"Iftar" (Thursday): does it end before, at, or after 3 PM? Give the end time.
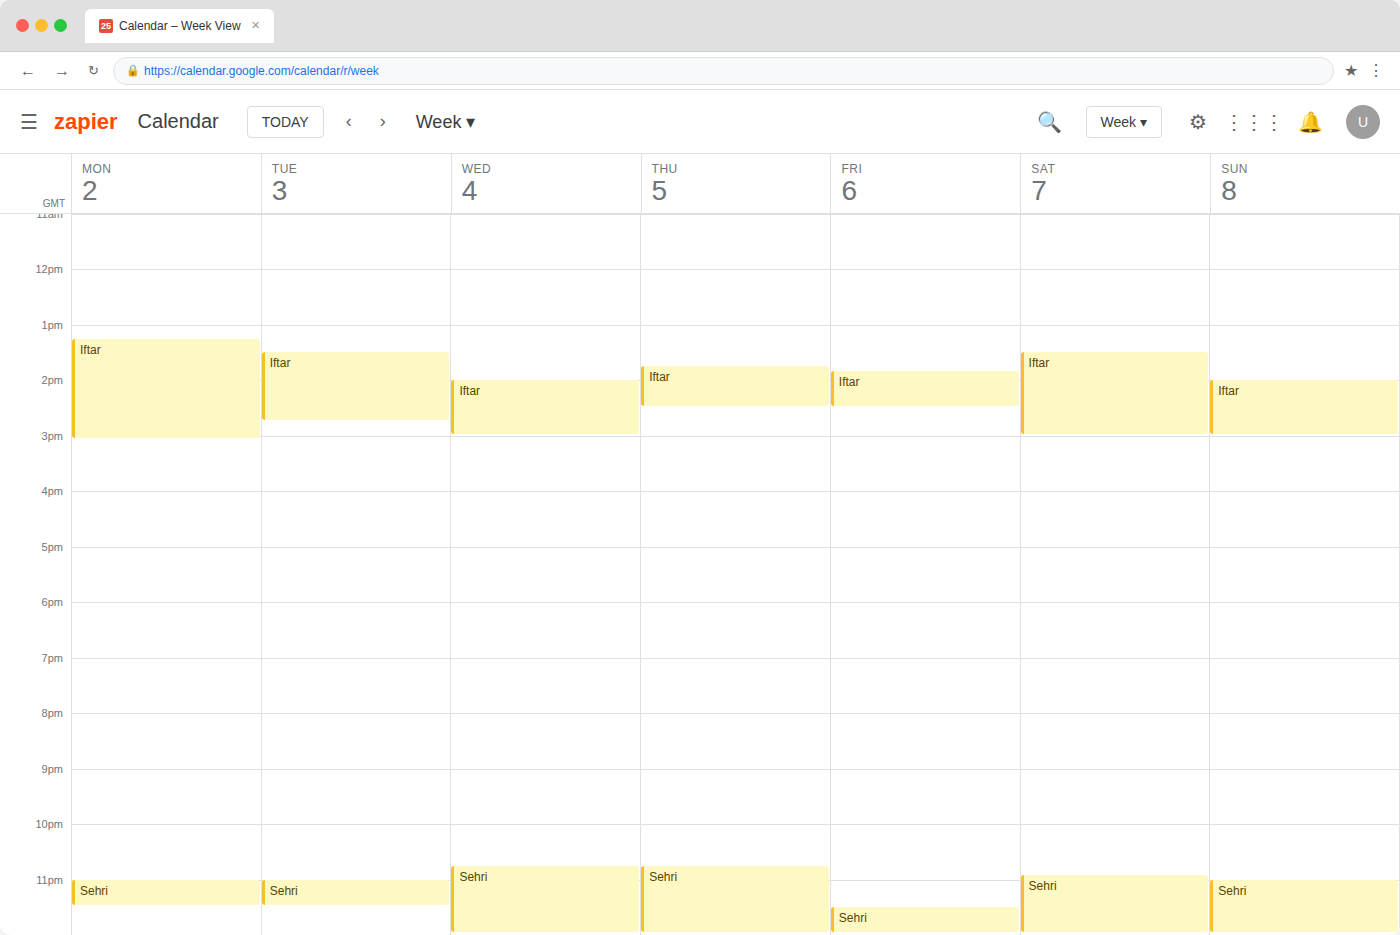
2:30 PM -- before 3 PM, 30 minutes above the 3 PM line.